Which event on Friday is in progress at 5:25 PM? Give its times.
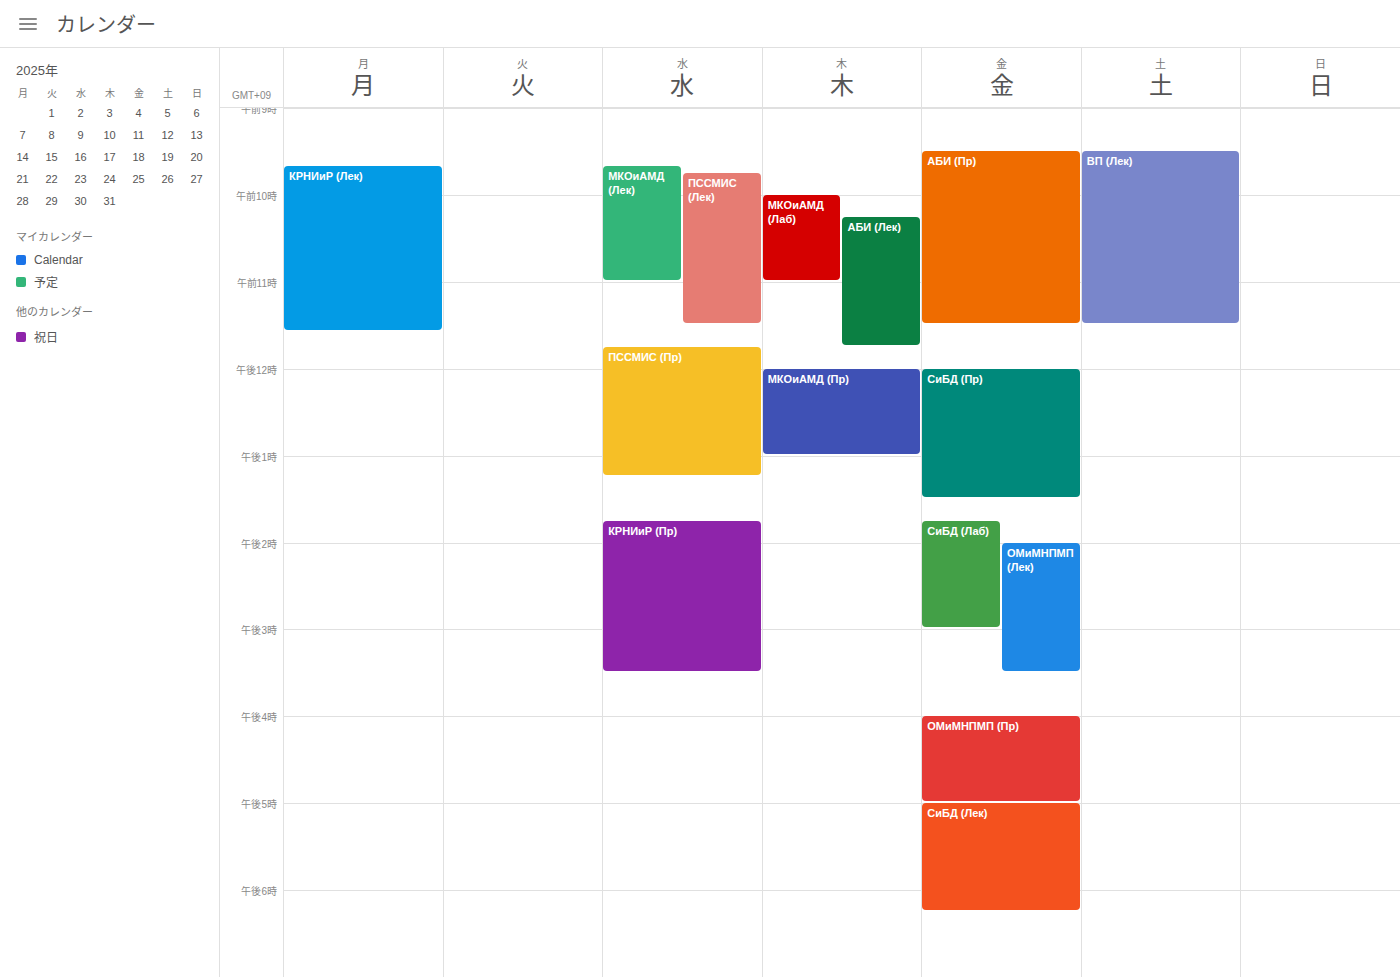
"СиБД (Лек)", 5:00 PM to 6:15 PM